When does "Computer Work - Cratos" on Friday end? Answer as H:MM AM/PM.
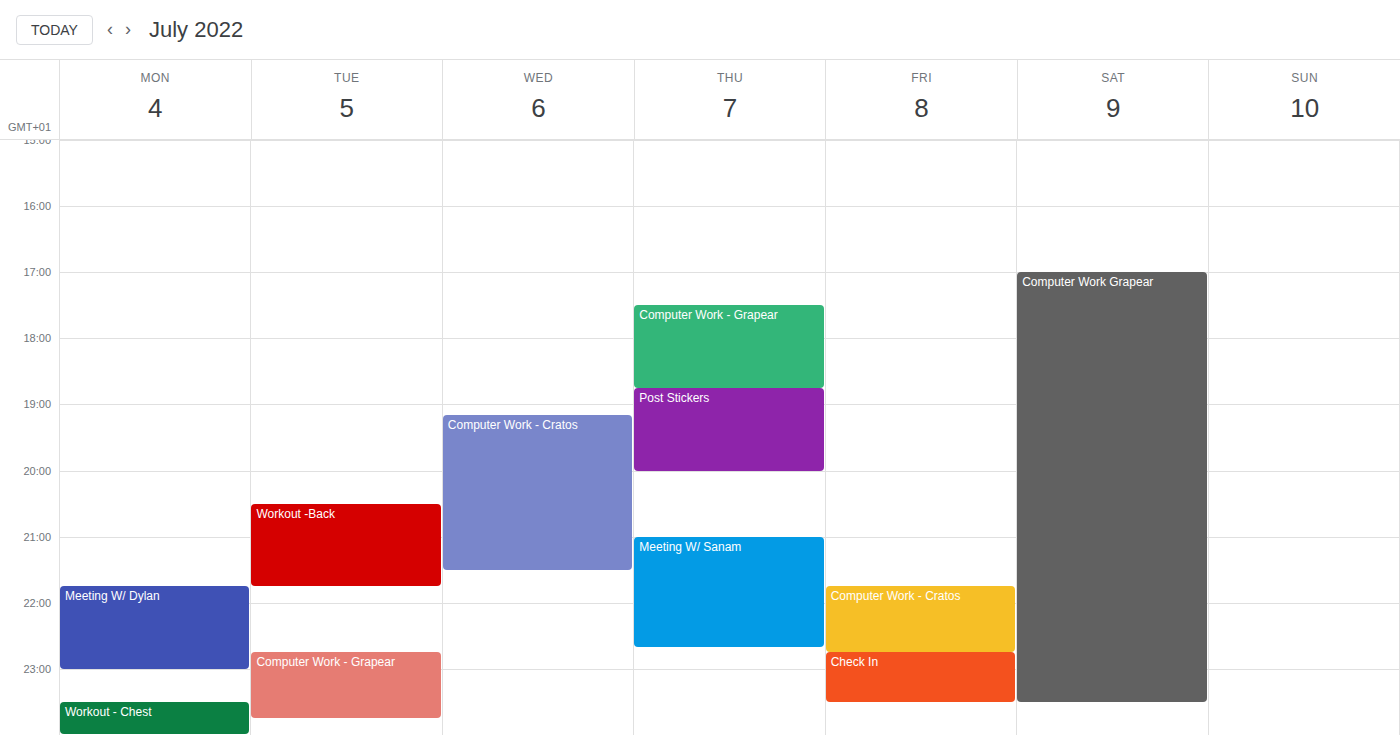
10:45 PM